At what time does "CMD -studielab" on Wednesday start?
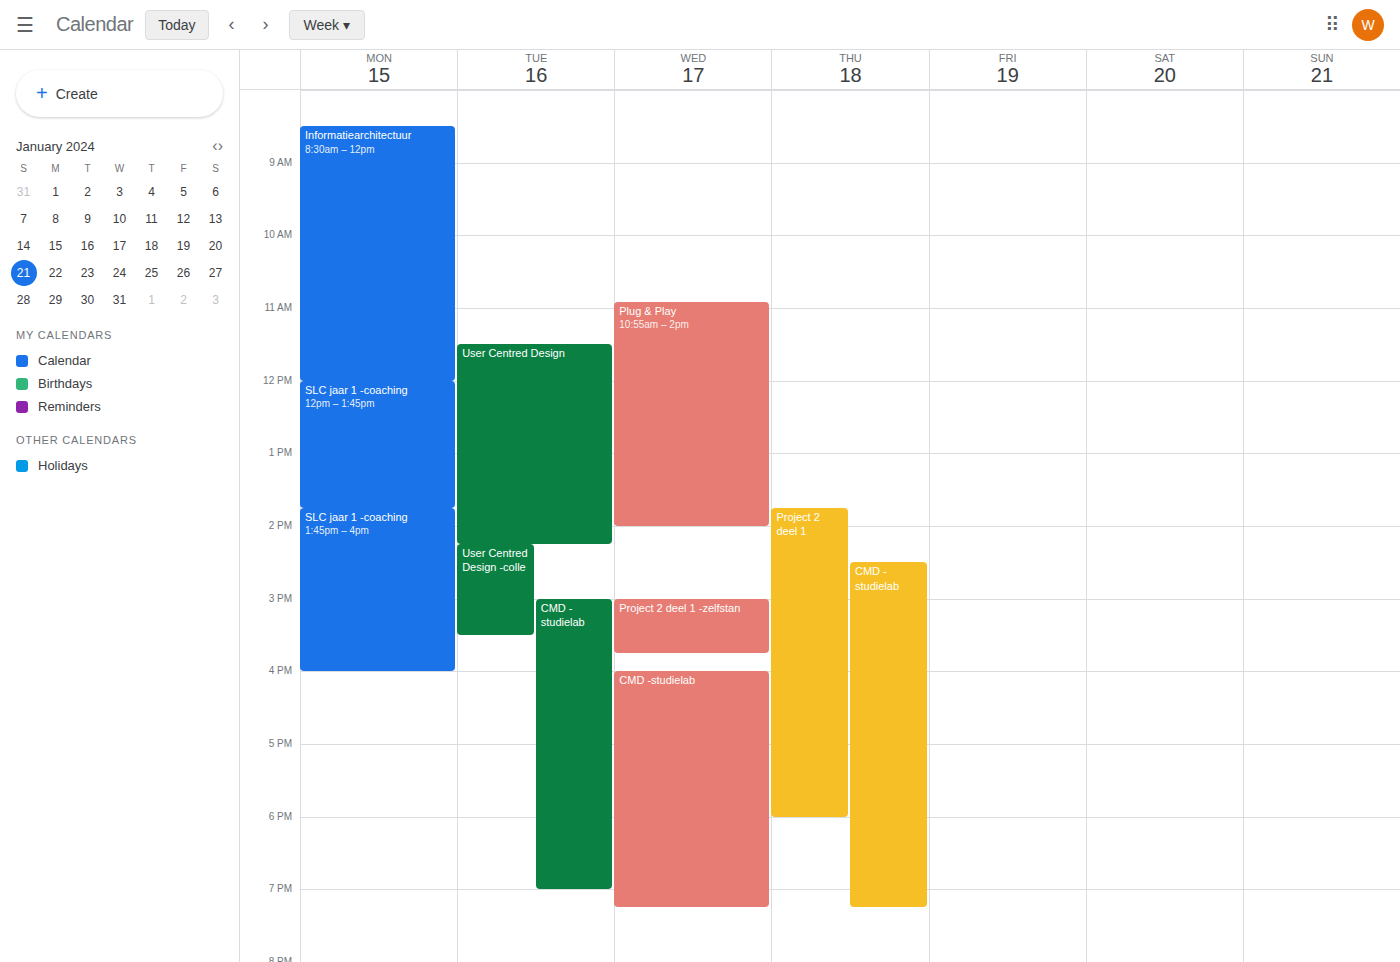
4:00 PM